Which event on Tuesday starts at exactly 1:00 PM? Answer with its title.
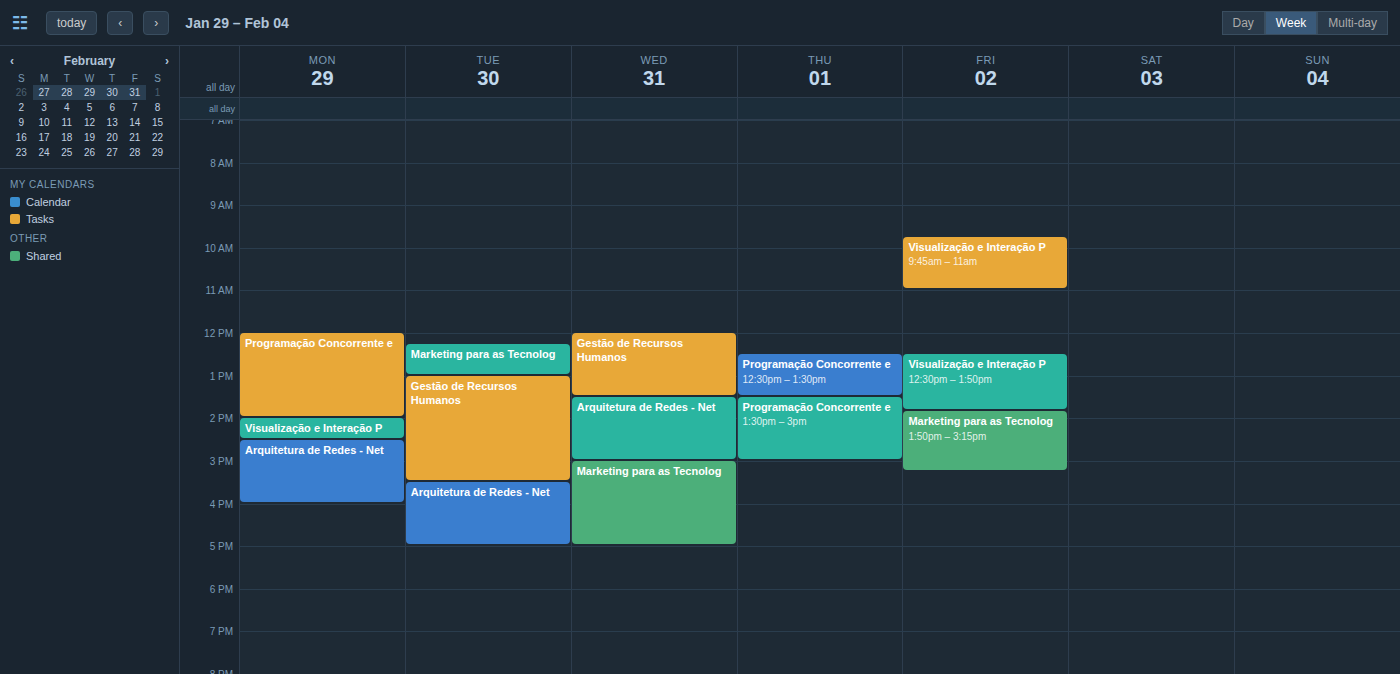
"Gestão de Recursos Humanos"